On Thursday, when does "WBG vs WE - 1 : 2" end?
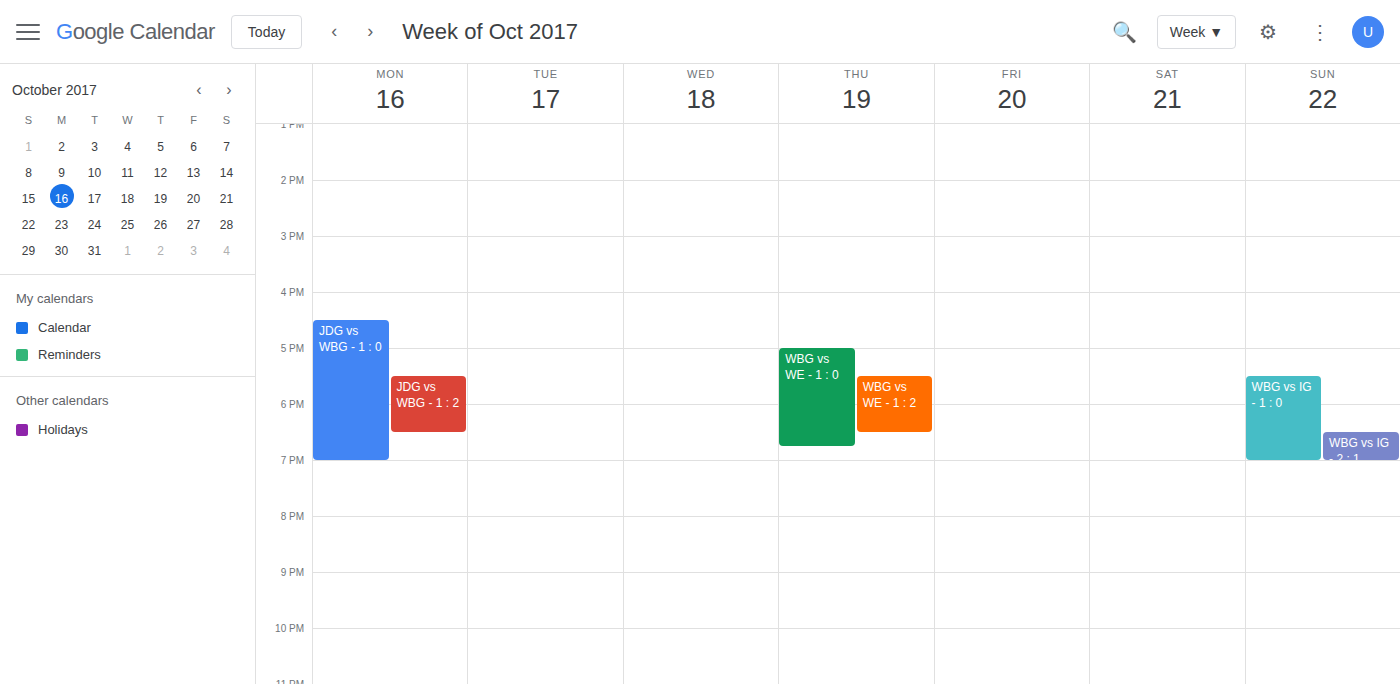
6:30 PM